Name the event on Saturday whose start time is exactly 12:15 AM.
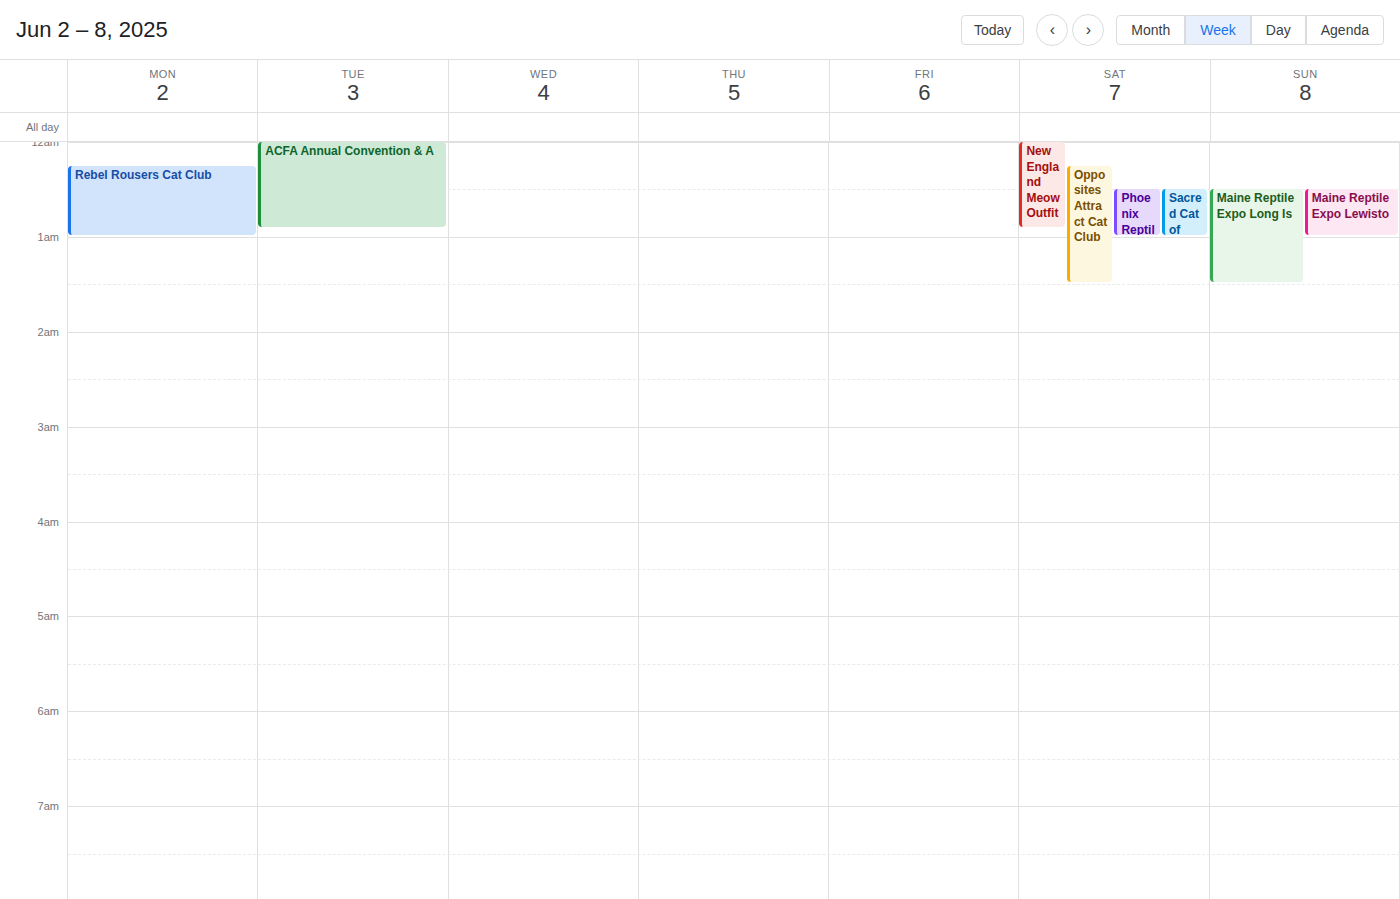
"Opposites Attract Cat Club"